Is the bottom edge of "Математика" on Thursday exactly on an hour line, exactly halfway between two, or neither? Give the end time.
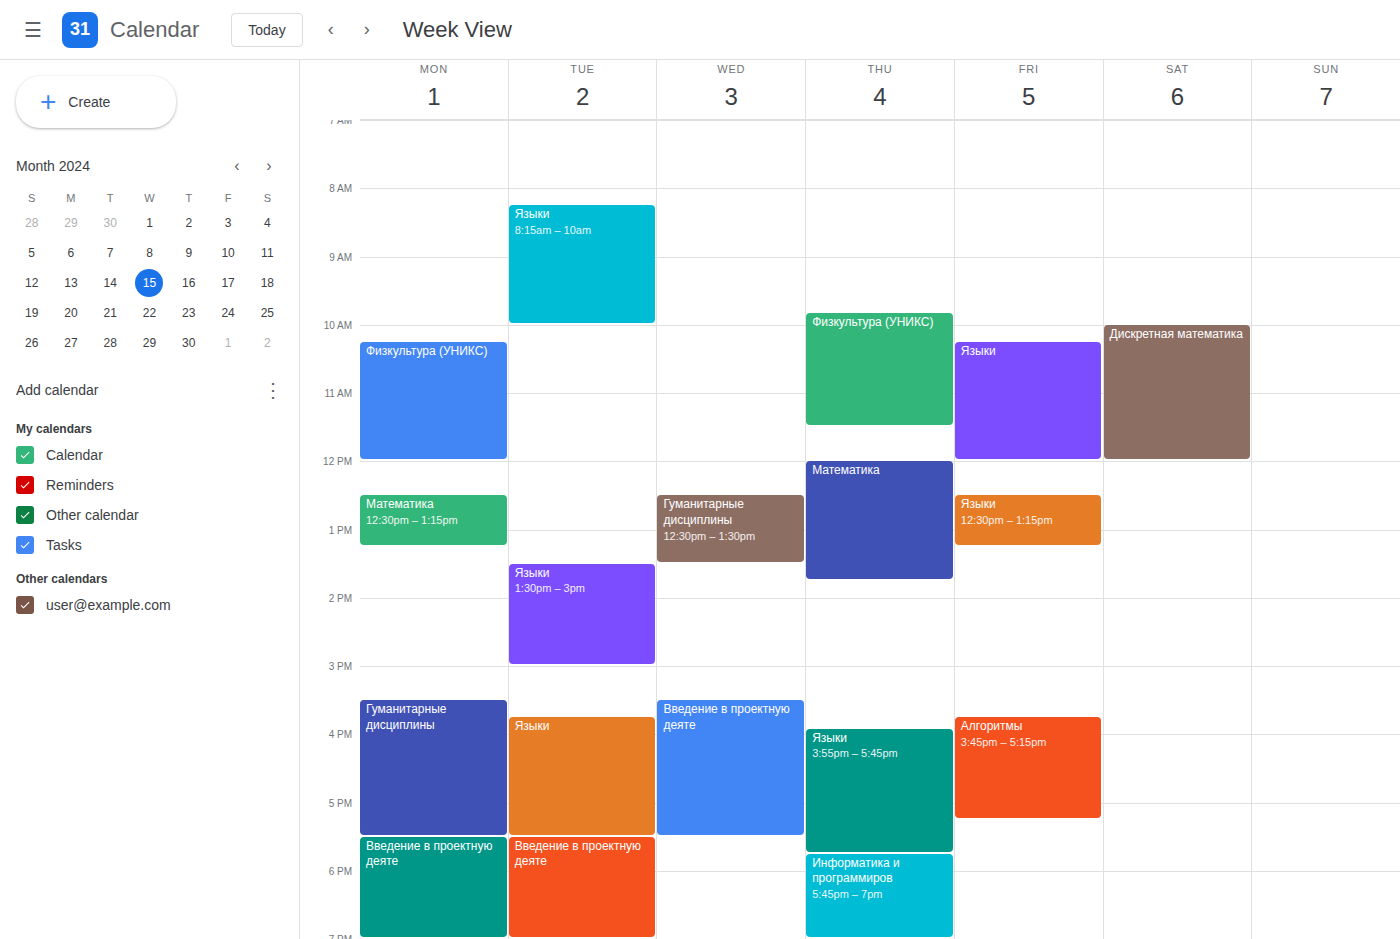
1:45 PM -- neither: three quarters of the way from the 1 PM line to the 2 PM line.